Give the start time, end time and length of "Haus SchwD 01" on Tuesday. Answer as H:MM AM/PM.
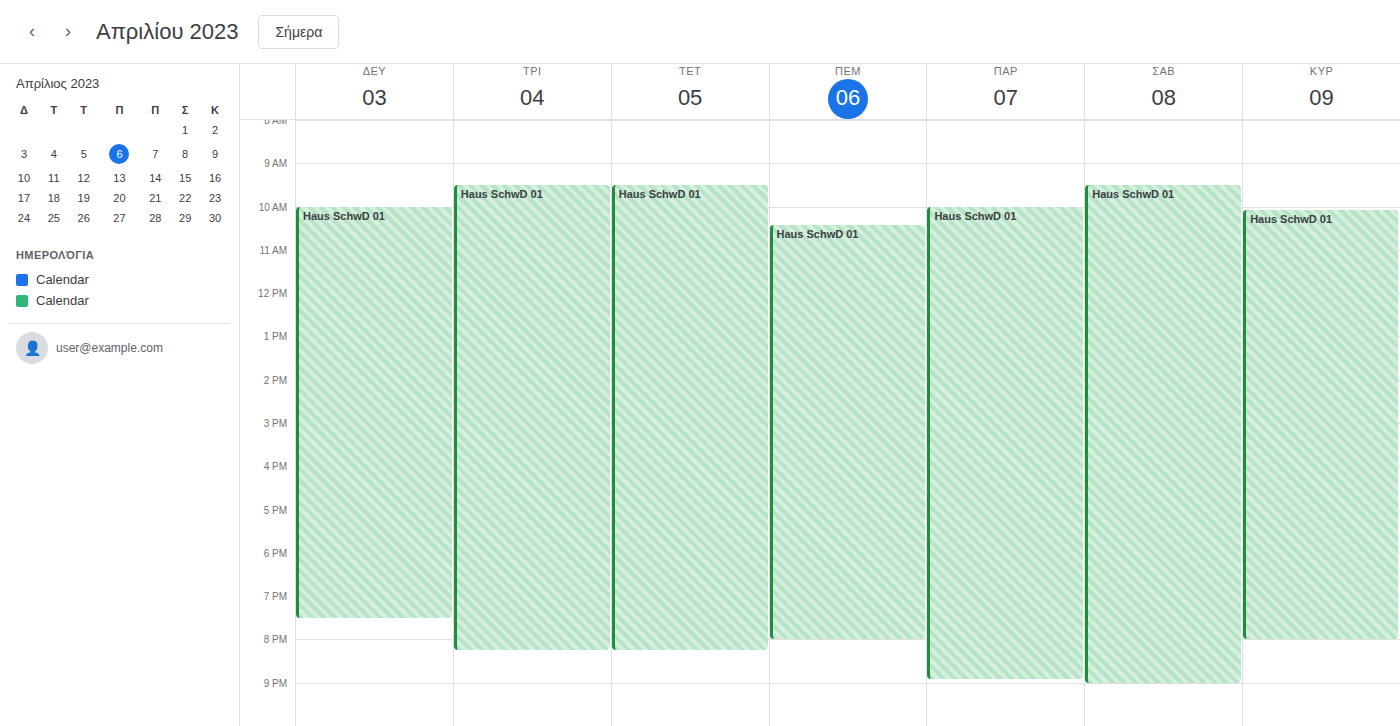
9:30 AM to 8:15 PM, 10 hours 45 minutes